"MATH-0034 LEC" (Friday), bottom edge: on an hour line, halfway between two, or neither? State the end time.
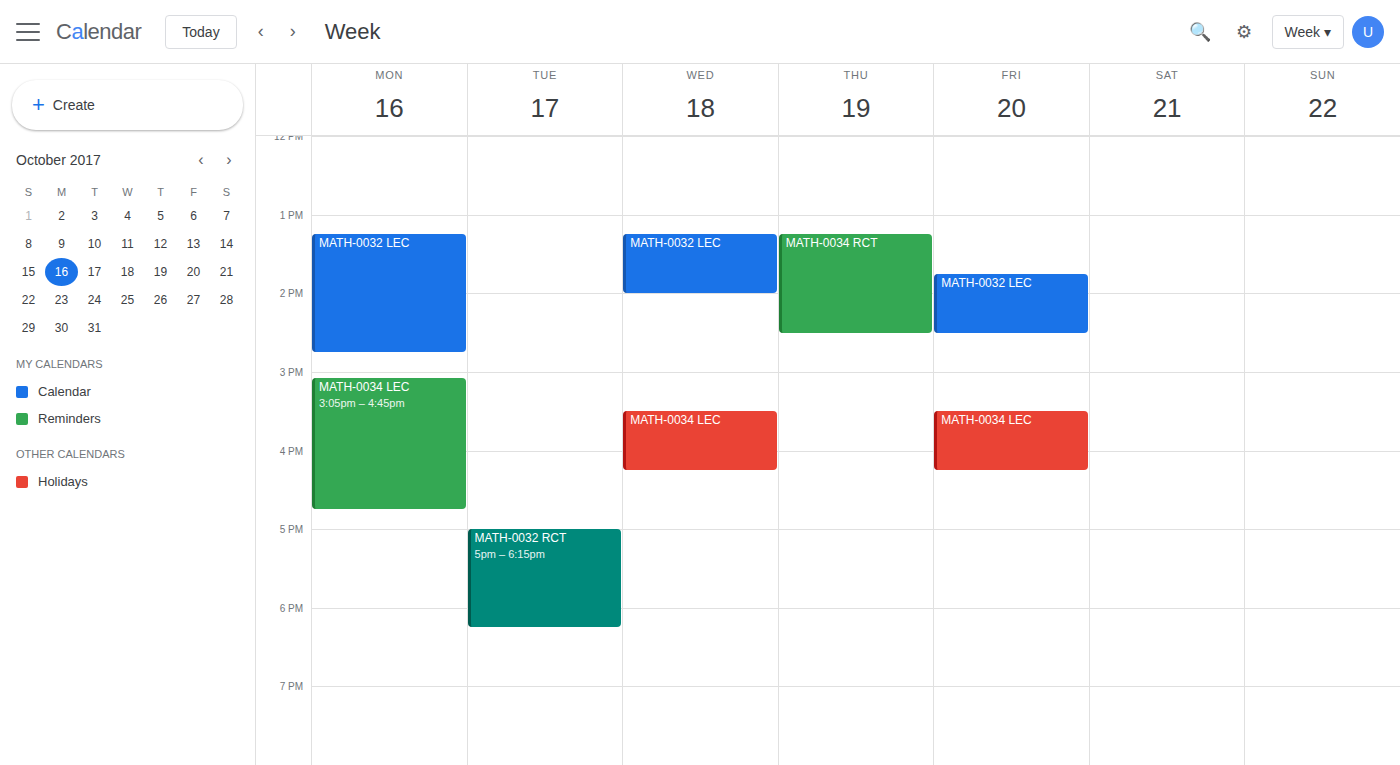
4:15 PM -- neither: a quarter of the way from the 4 PM line to the 5 PM line.